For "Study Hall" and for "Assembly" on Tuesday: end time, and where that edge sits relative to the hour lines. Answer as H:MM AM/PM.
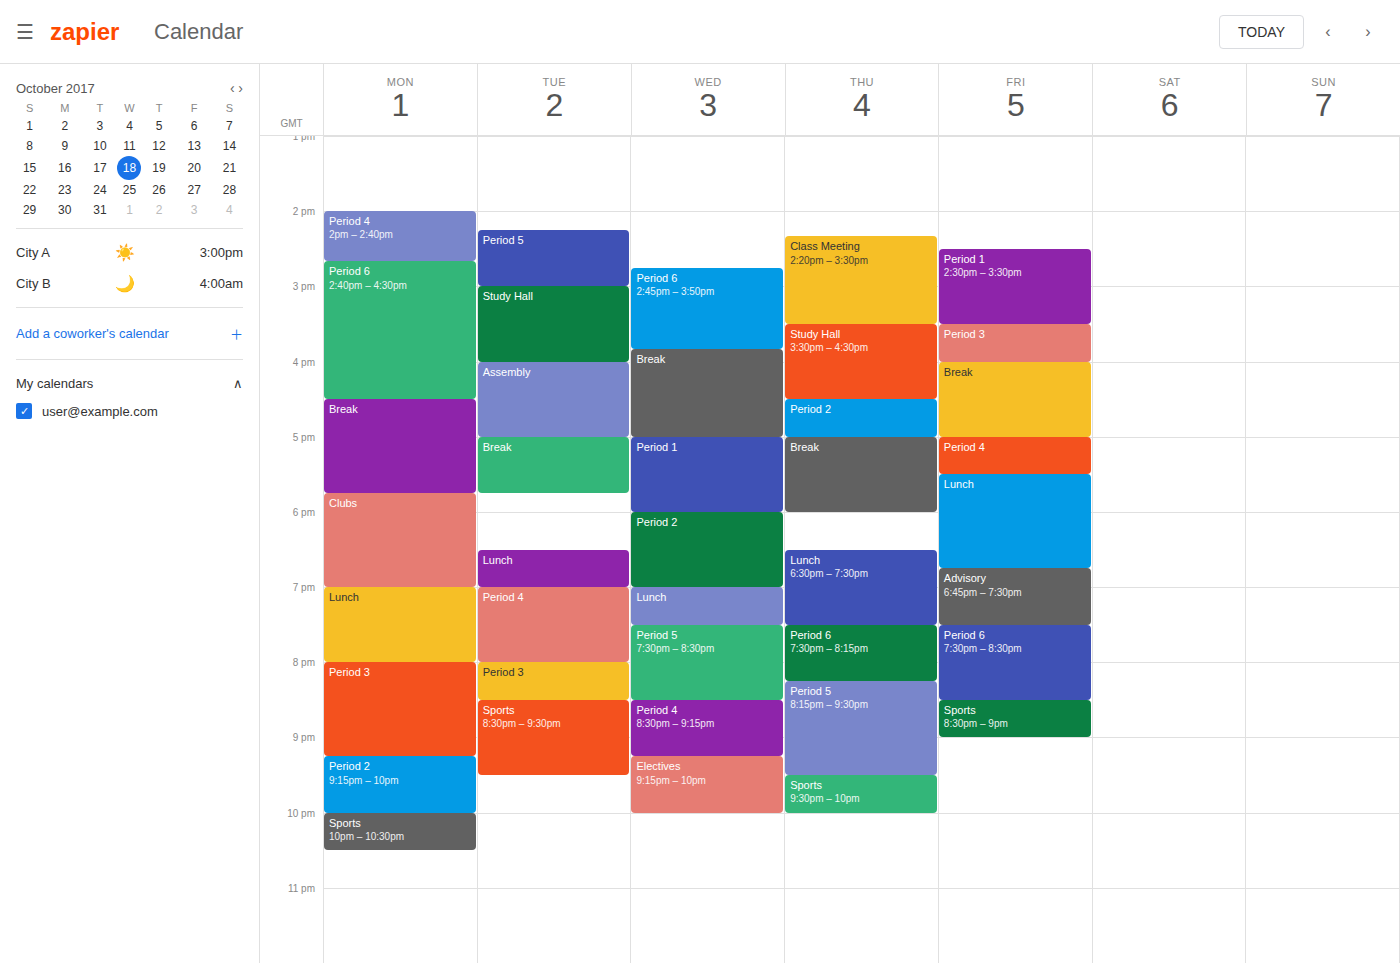
"Study Hall": 4:00 PM, exactly on the 4 PM line. "Assembly": 5:00 PM, exactly on the 5 PM line.